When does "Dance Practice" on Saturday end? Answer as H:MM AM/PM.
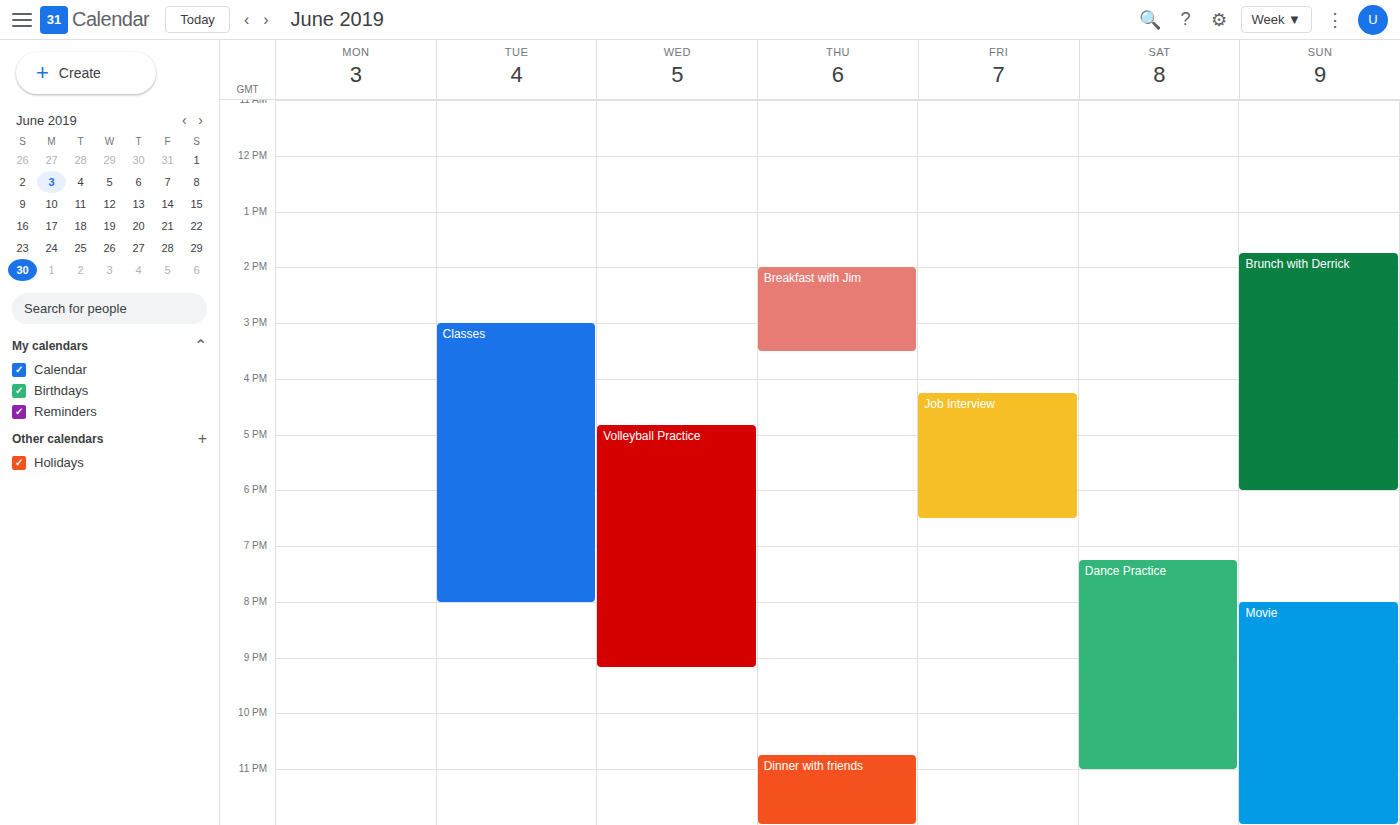
11:00 PM